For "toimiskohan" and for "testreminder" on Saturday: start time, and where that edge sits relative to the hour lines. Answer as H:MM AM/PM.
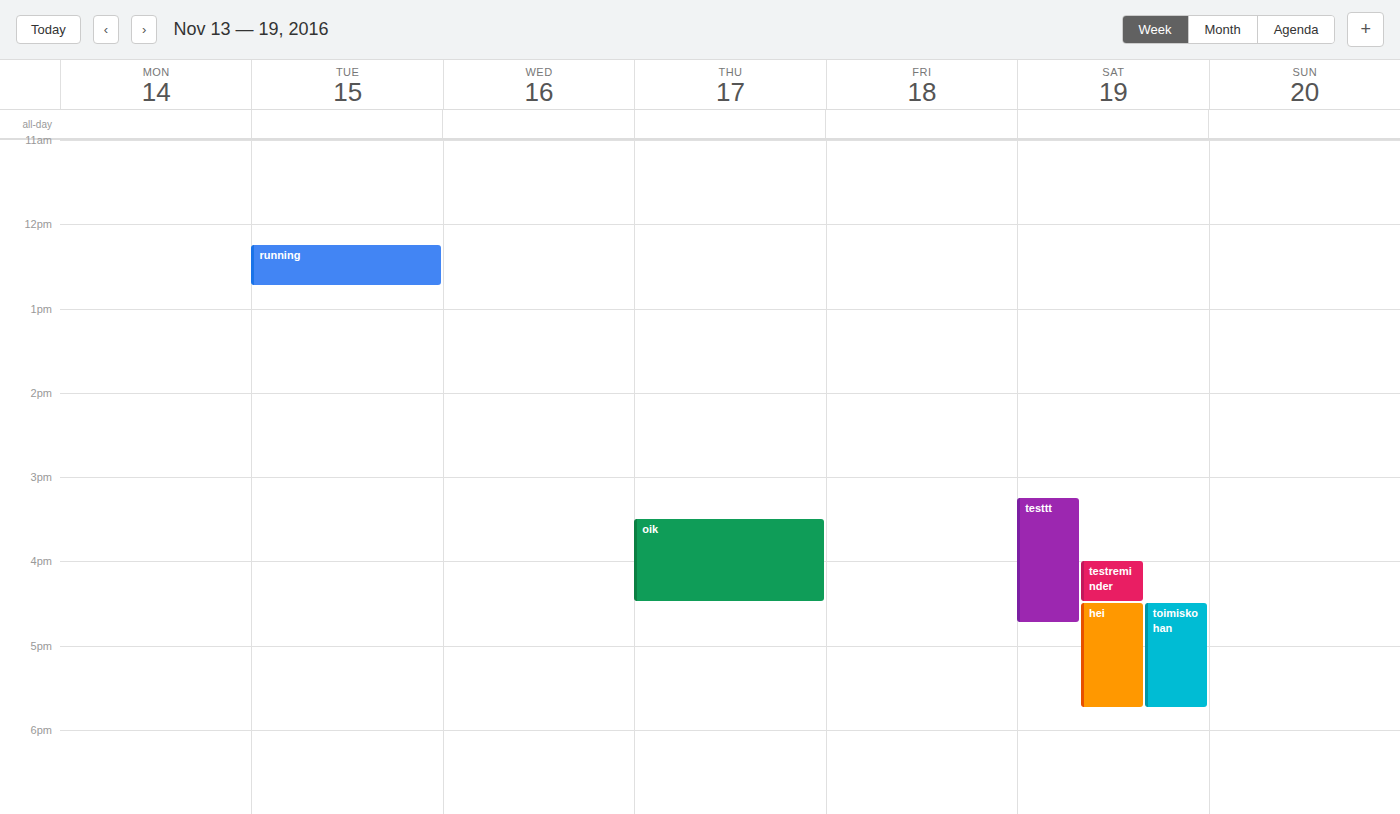
"toimiskohan": 4:30 PM, halfway between the 4 PM and 5 PM lines. "testreminder": 4:00 PM, exactly on the 4 PM line.